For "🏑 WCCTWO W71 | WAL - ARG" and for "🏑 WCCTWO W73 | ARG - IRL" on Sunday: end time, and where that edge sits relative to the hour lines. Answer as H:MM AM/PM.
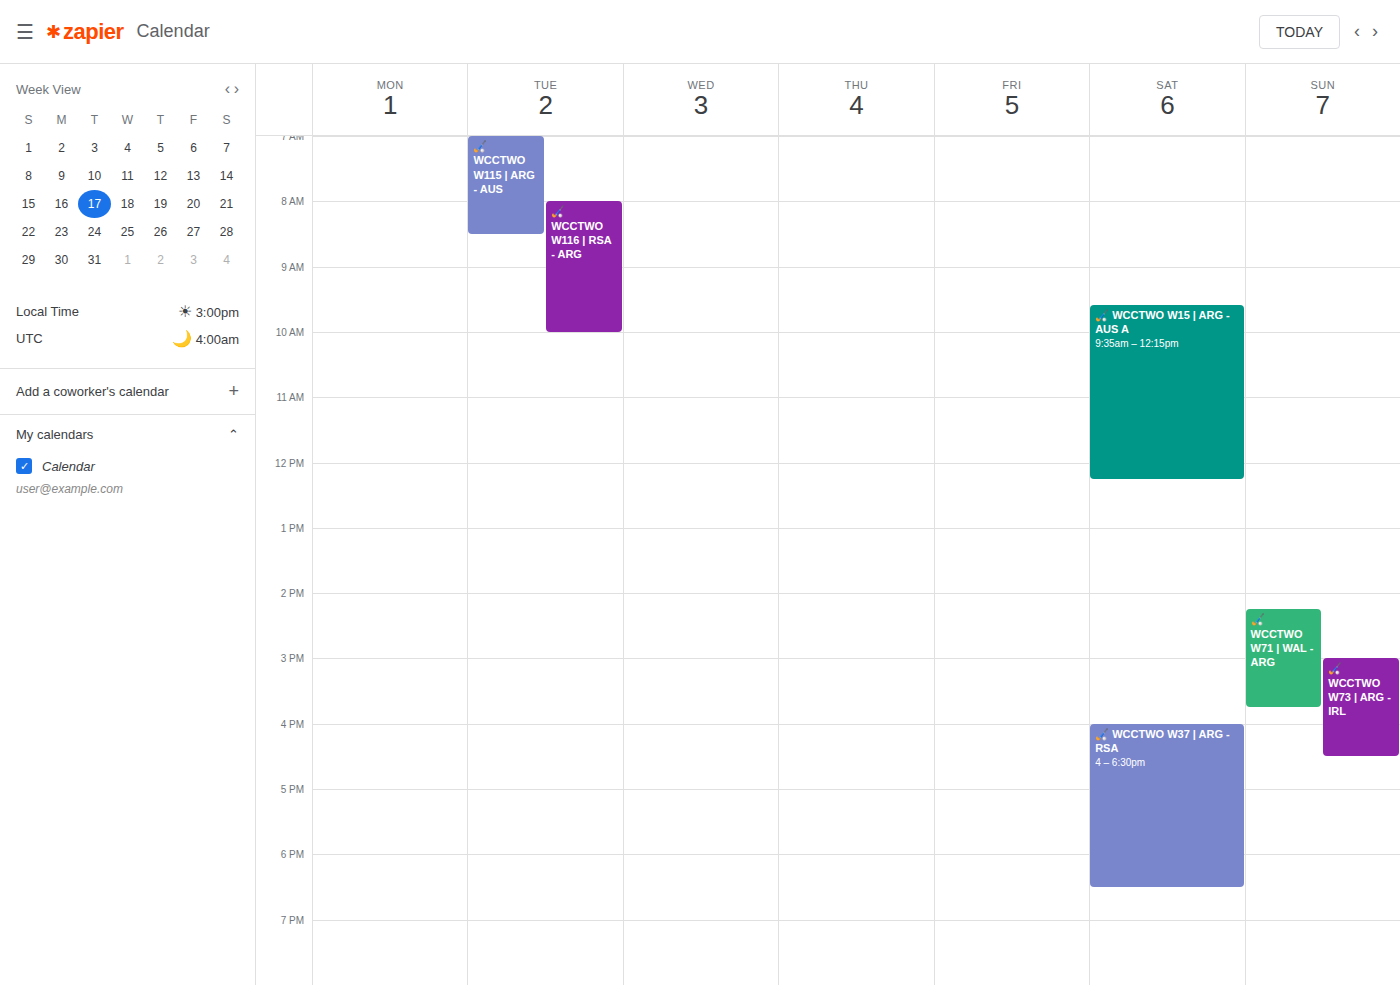
"🏑 WCCTWO W71 | WAL - ARG": 3:45 PM, neither: three quarters of the way from the 3 PM line to the 4 PM line. "🏑 WCCTWO W73 | ARG - IRL": 4:30 PM, halfway between the 4 PM and 5 PM lines.